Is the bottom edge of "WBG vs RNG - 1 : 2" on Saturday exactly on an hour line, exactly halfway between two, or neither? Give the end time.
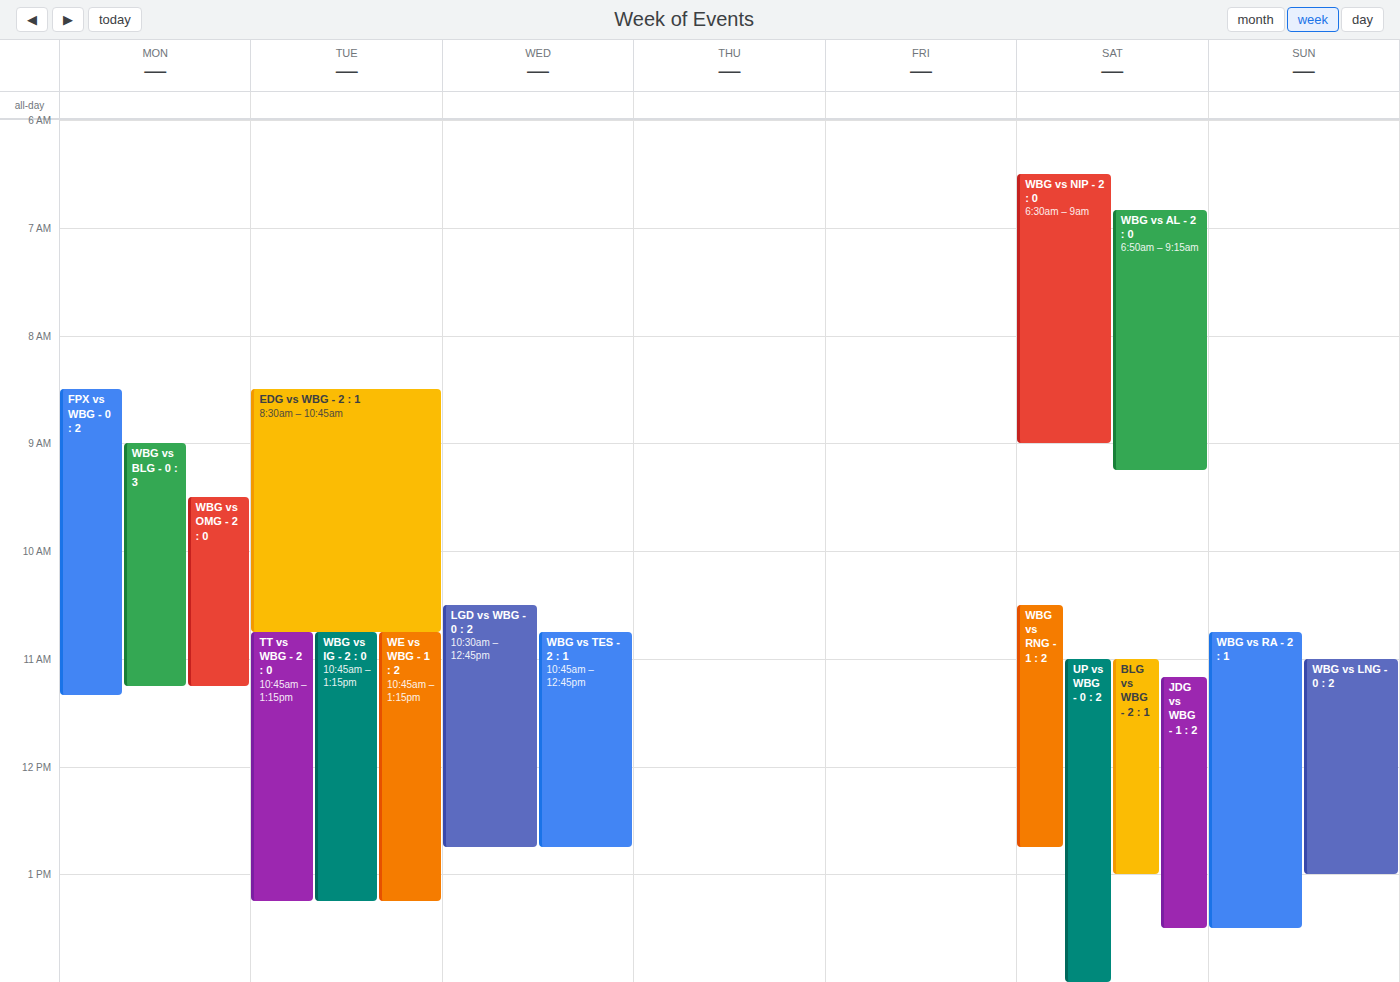
12:45 PM -- neither: three quarters of the way from the 12 PM line to the 1 PM line.